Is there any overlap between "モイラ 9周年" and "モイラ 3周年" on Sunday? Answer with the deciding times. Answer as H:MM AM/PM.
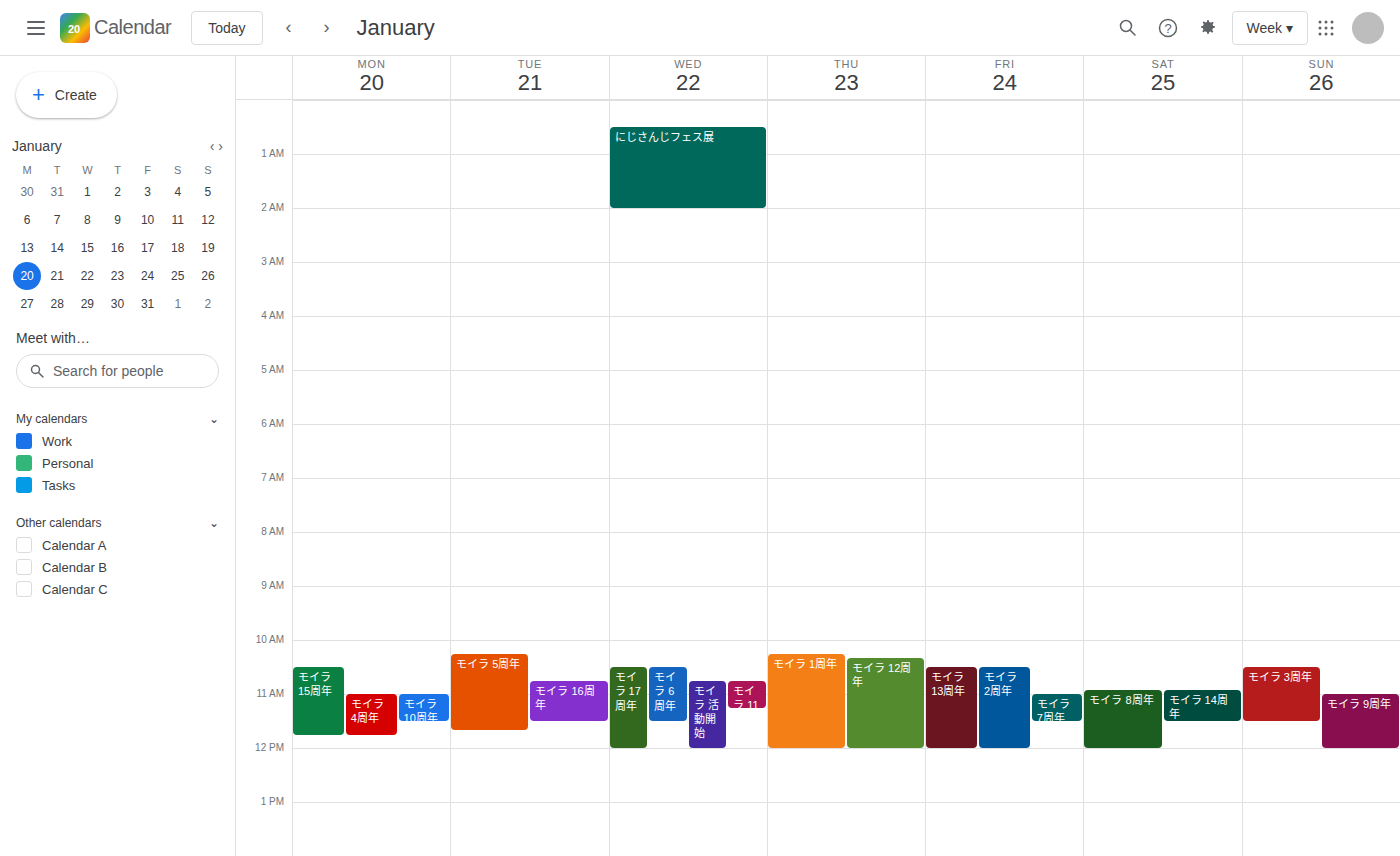
"モイラ 9周年" starts at 11:00 AM, before "モイラ 3周年" ends at 11:30 AM -- they overlap.